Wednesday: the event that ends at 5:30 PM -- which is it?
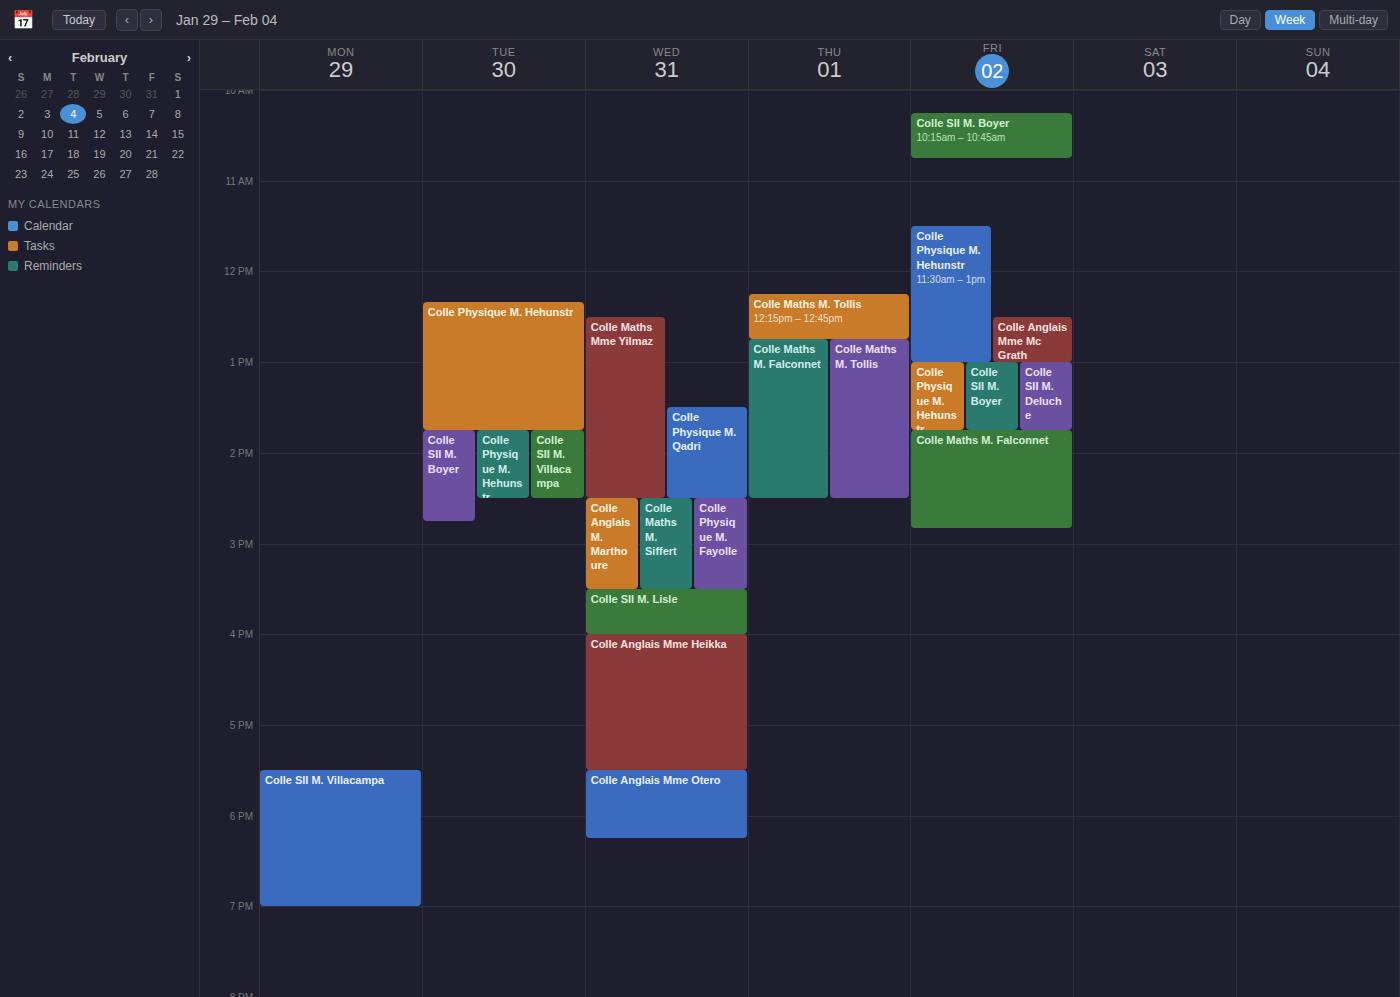
"Colle Anglais Mme Heikka"